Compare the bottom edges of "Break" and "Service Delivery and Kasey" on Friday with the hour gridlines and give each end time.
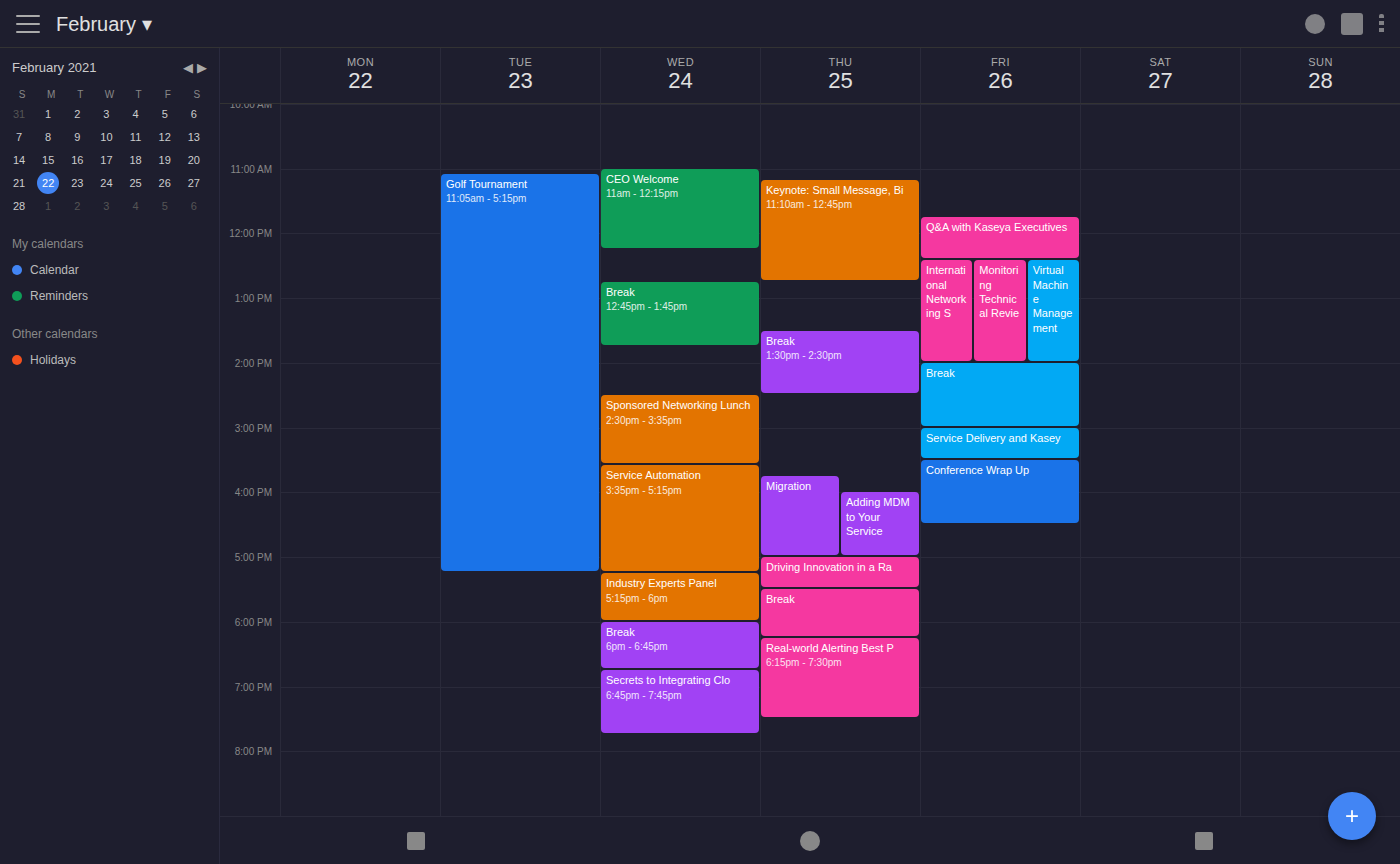
"Break": 3:00 PM, exactly on the 3 PM line. "Service Delivery and Kasey": 3:30 PM, halfway between the 3 PM and 4 PM lines.